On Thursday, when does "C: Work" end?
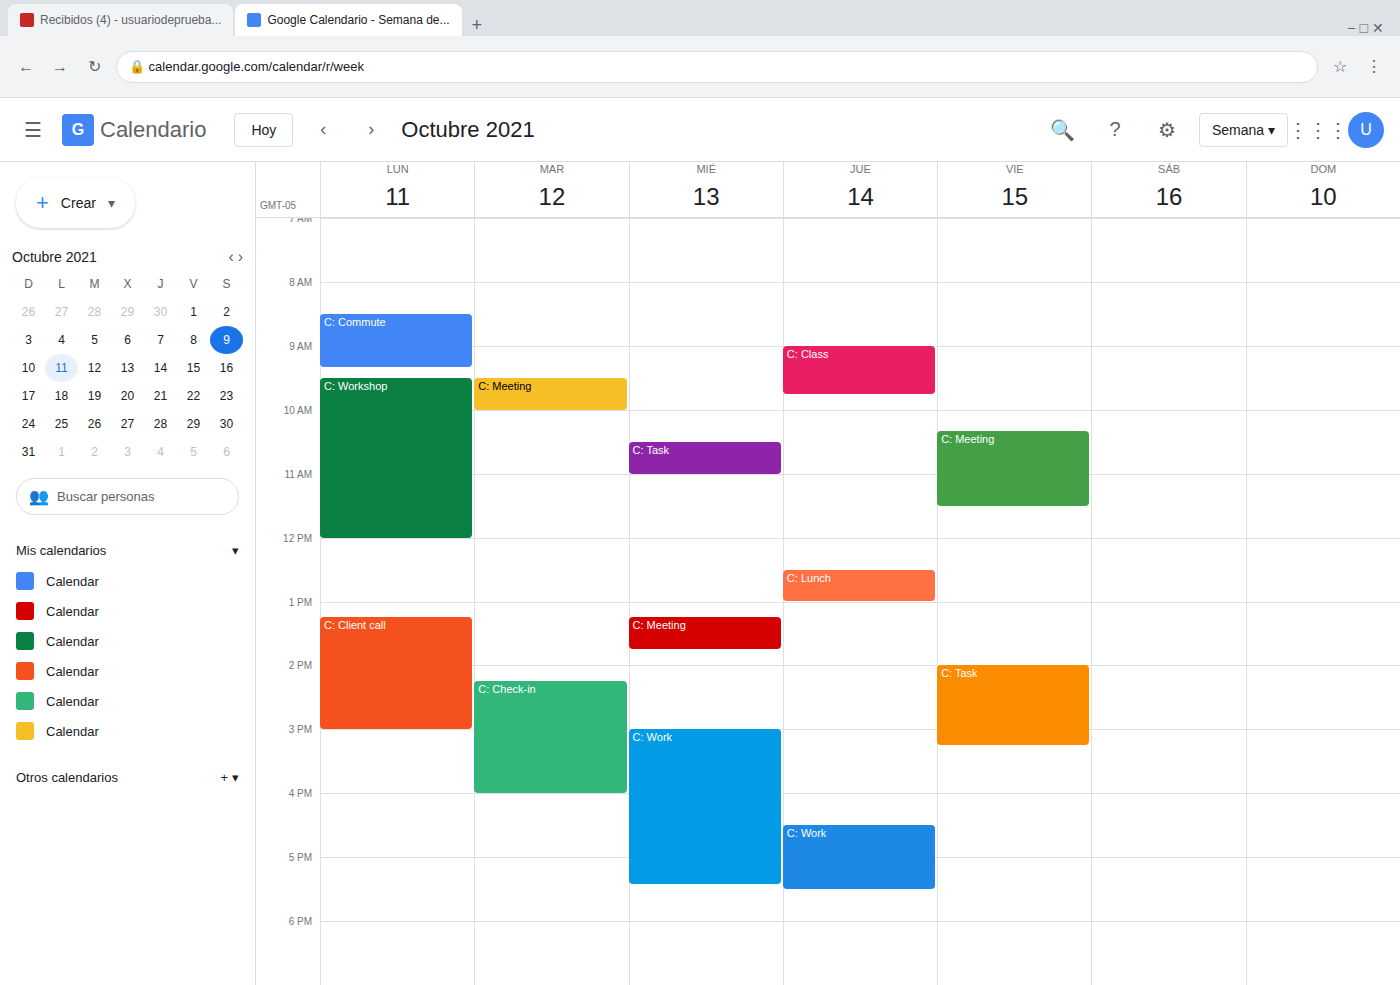
5:30 PM